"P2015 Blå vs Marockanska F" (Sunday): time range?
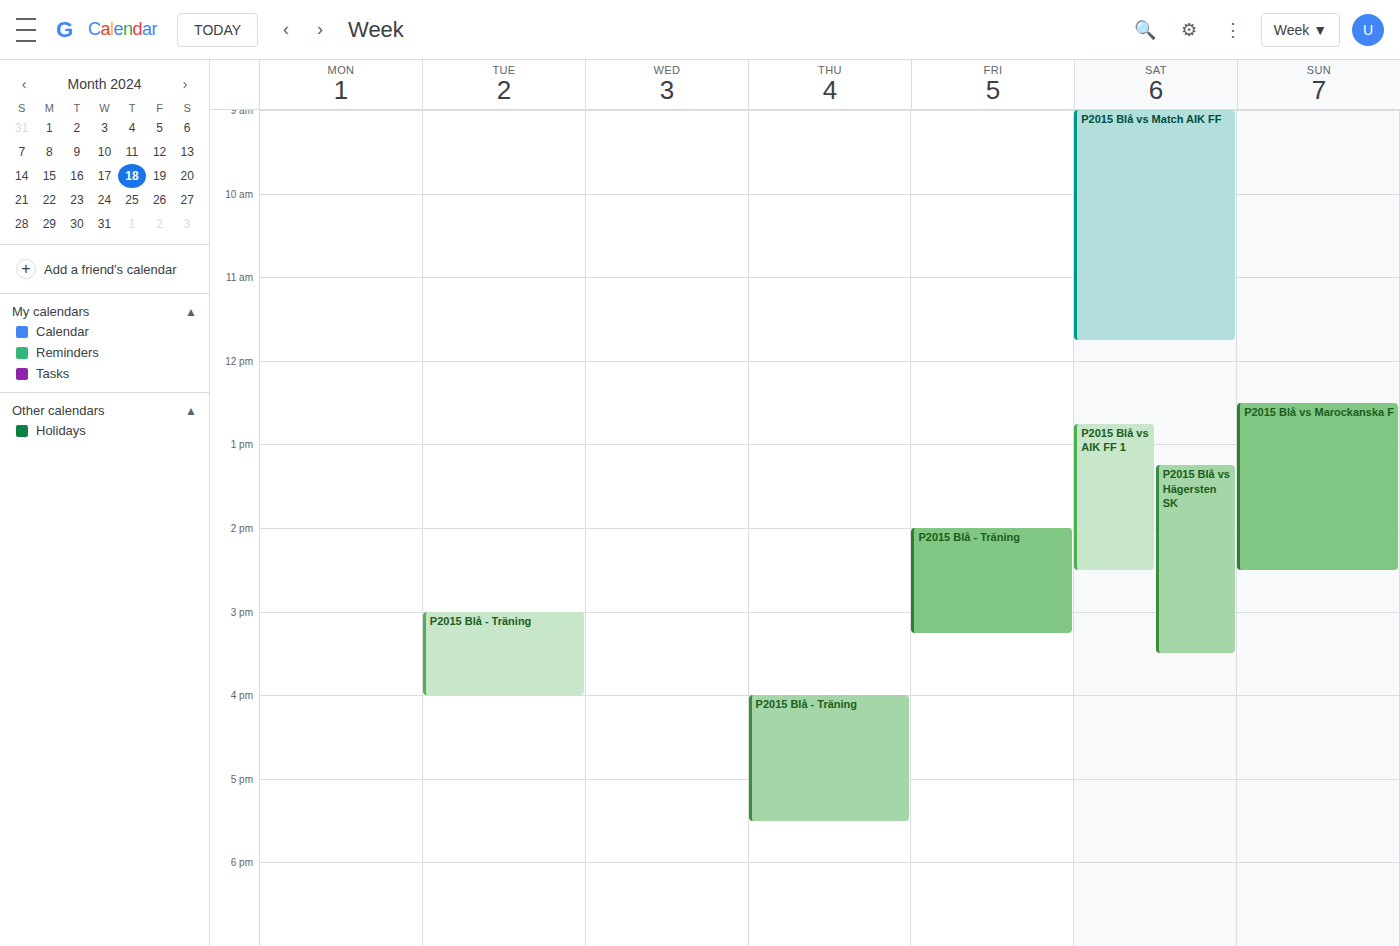
12:30 PM to 2:30 PM